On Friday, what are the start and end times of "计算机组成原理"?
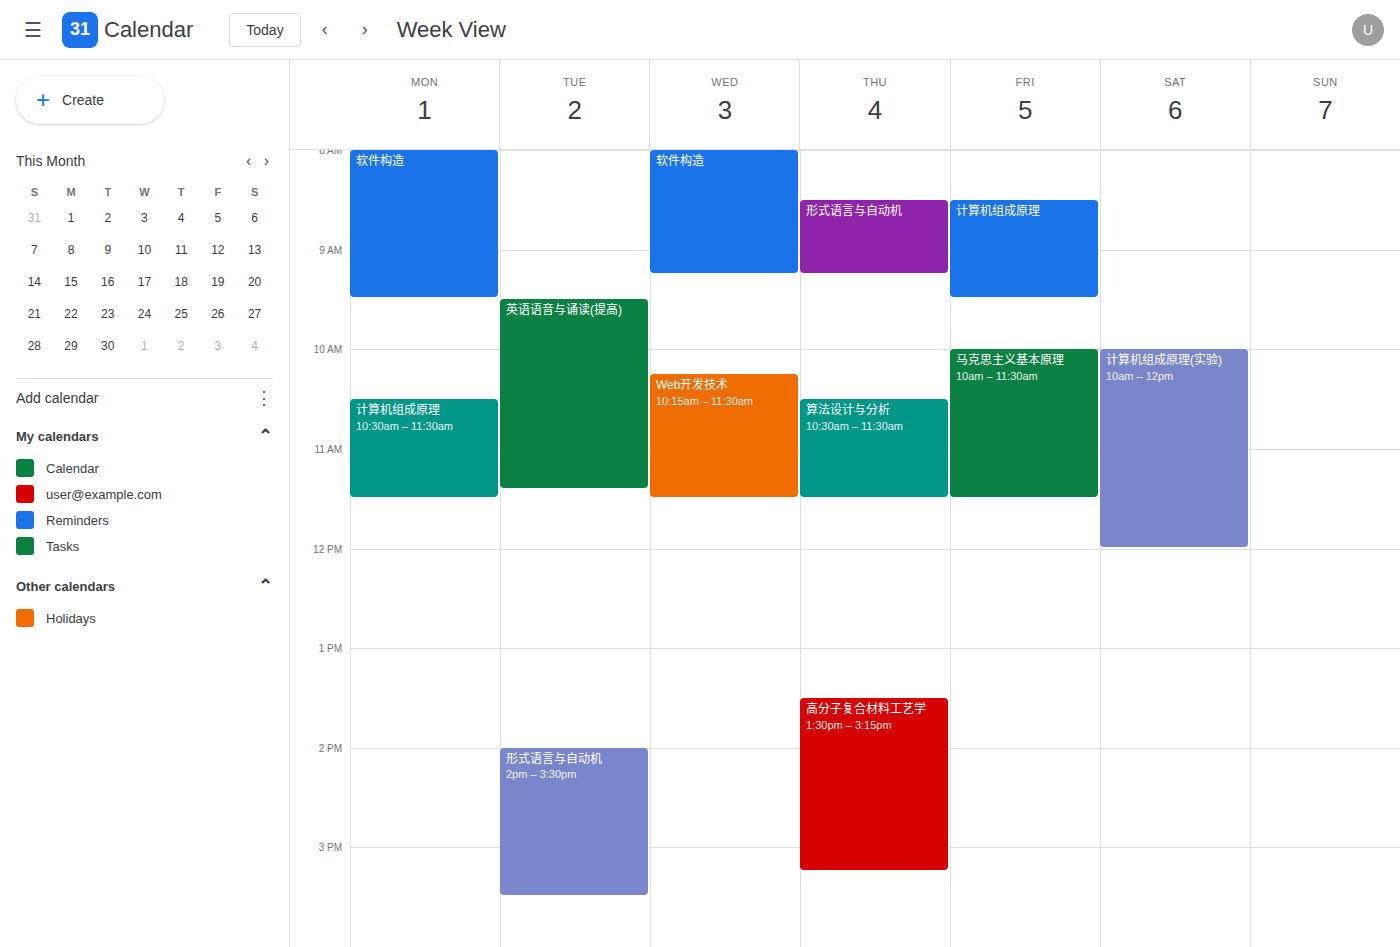
8:30 AM to 9:30 AM